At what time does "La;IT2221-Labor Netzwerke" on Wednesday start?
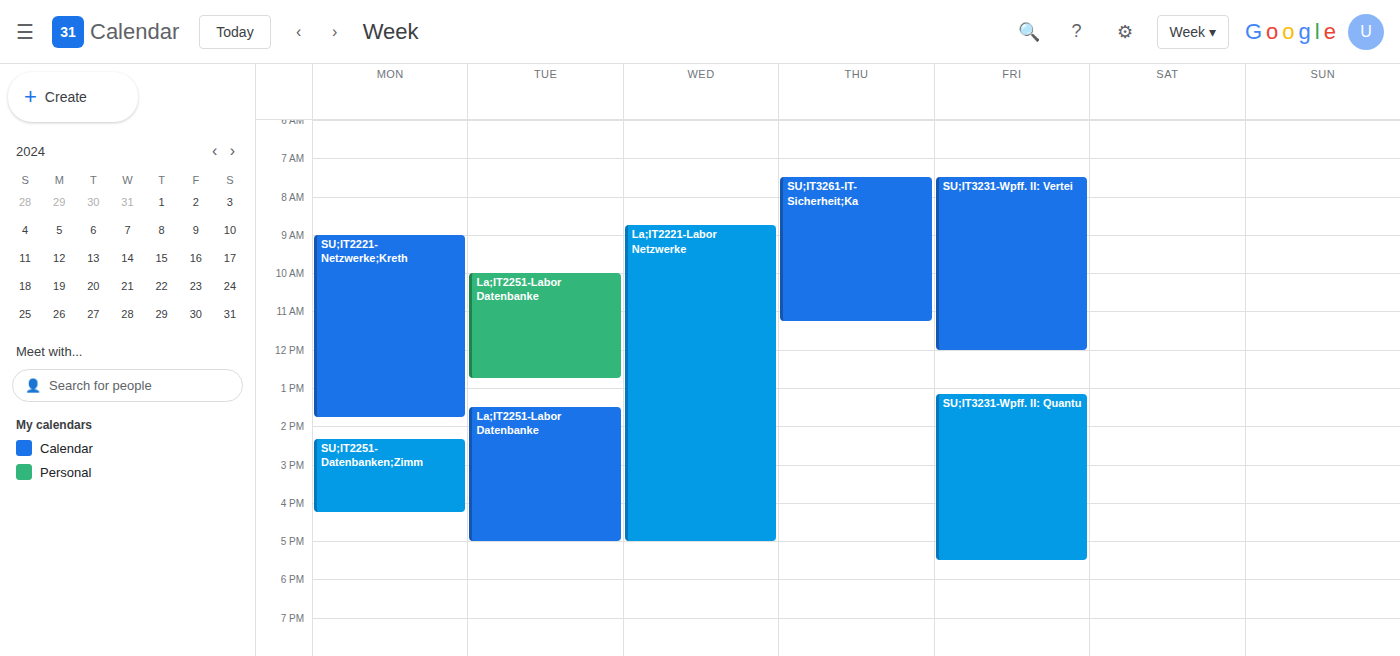
8:45 AM